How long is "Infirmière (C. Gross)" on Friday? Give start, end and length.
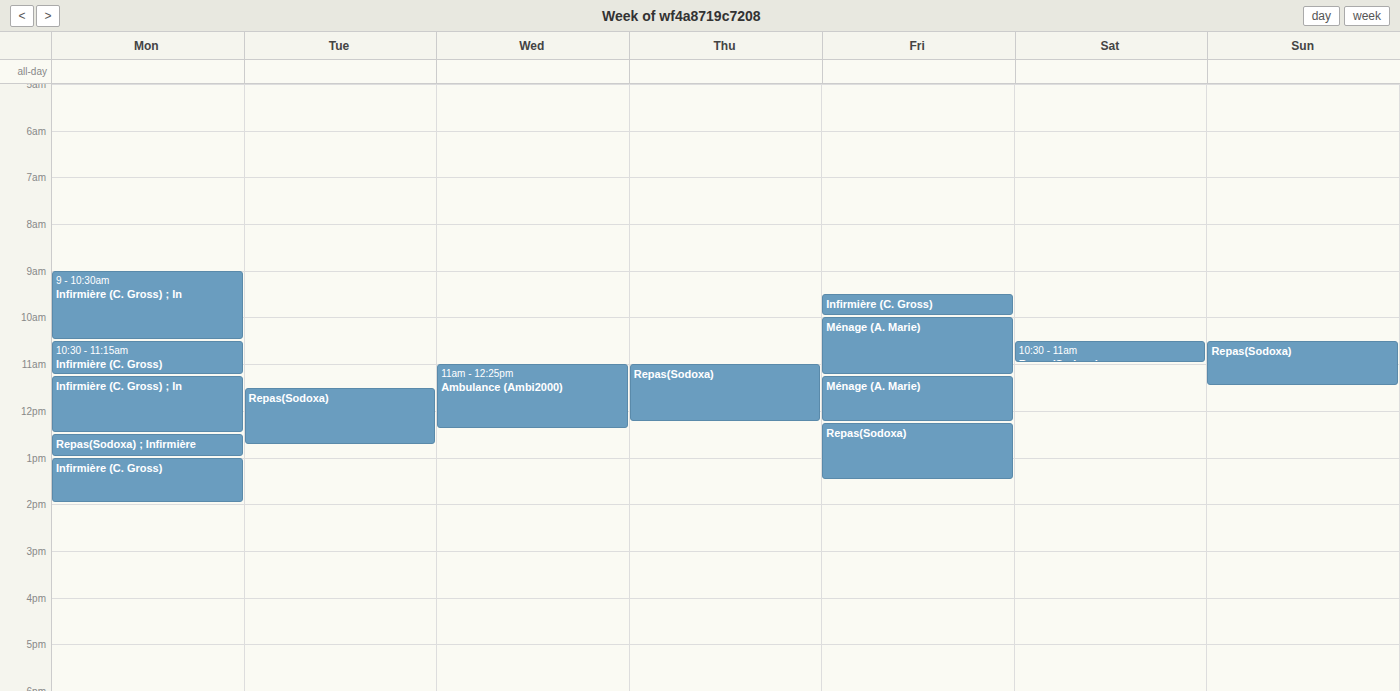
09:30 to 10:00, 30 minutes